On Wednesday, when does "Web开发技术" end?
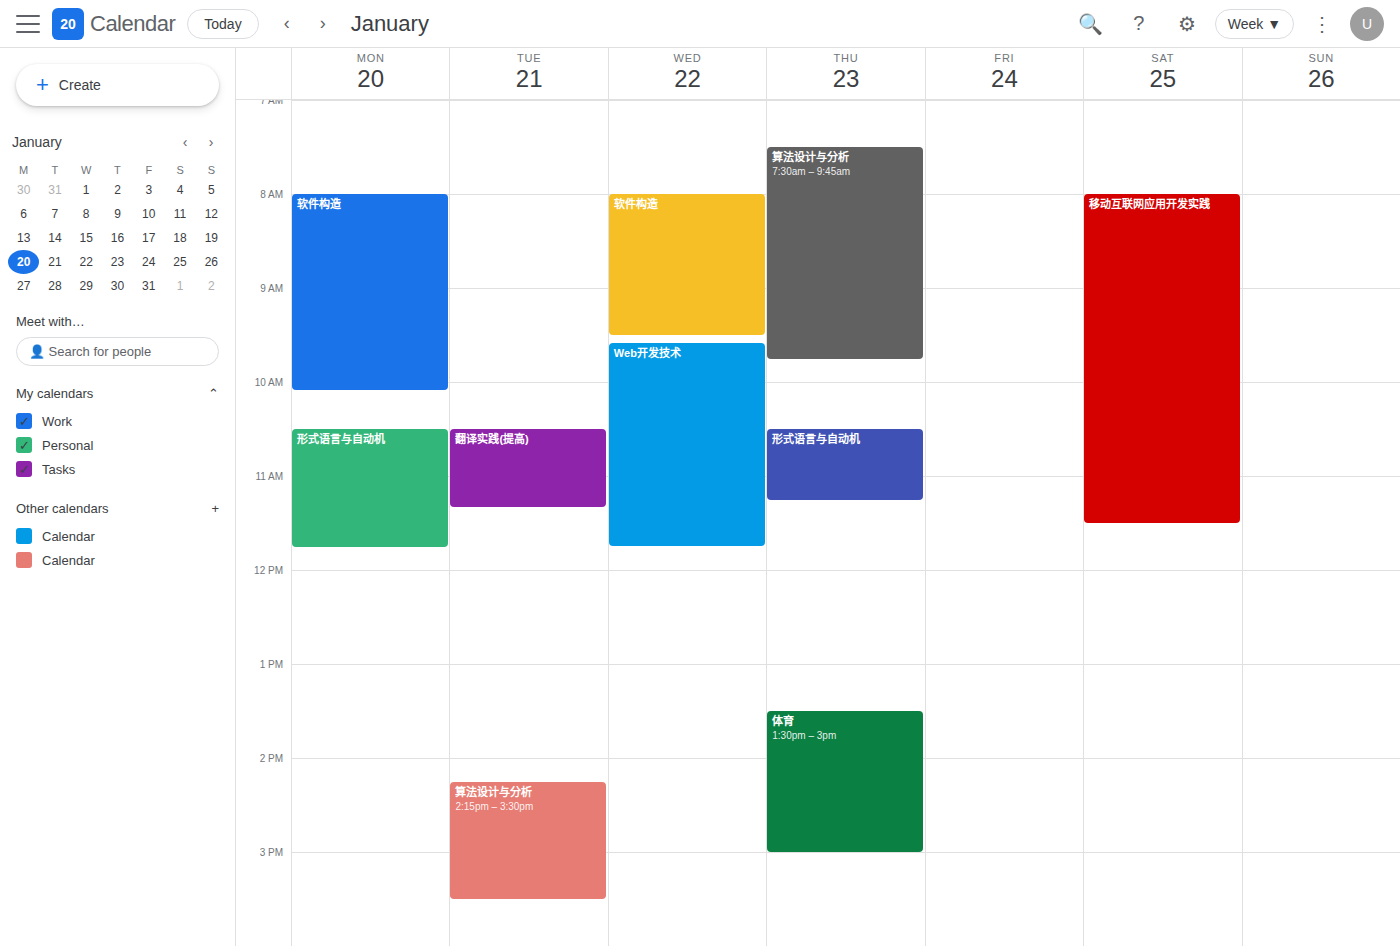
11:45 AM